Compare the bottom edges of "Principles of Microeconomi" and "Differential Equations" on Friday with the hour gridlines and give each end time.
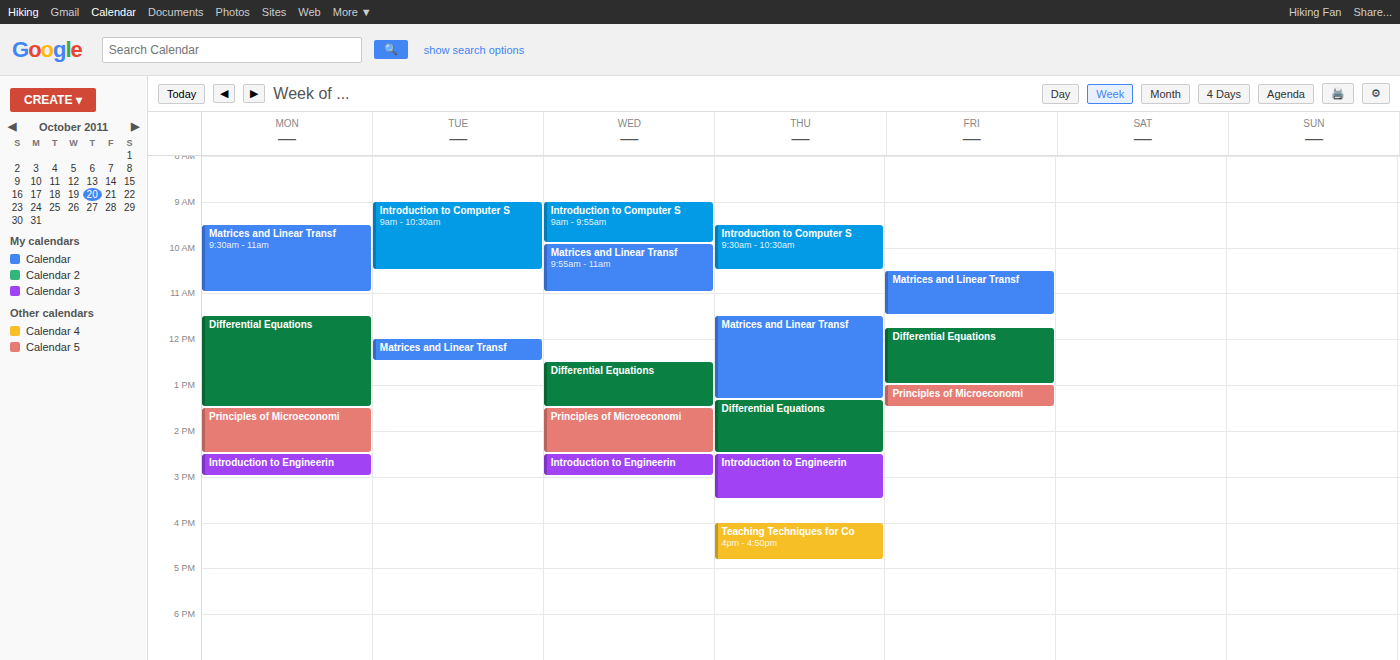
"Principles of Microeconomi": 13:30, halfway between the 13:00 and 14:00 lines. "Differential Equations": 13:00, exactly on the 13:00 line.